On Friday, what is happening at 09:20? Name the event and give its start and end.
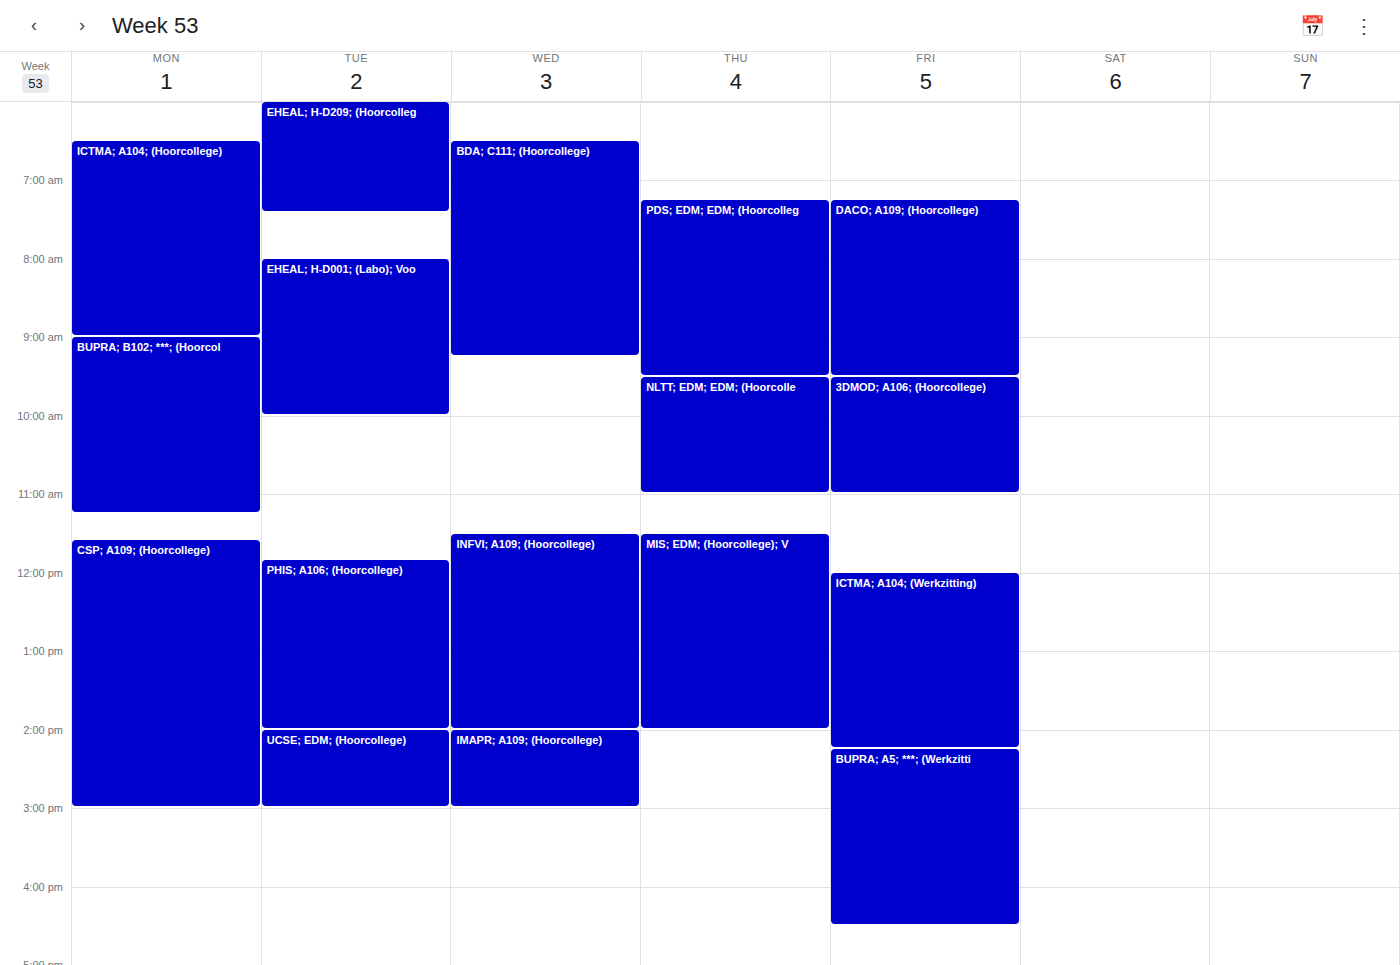
"DACO; A109; (Hoorcollege)", 07:15 to 09:30